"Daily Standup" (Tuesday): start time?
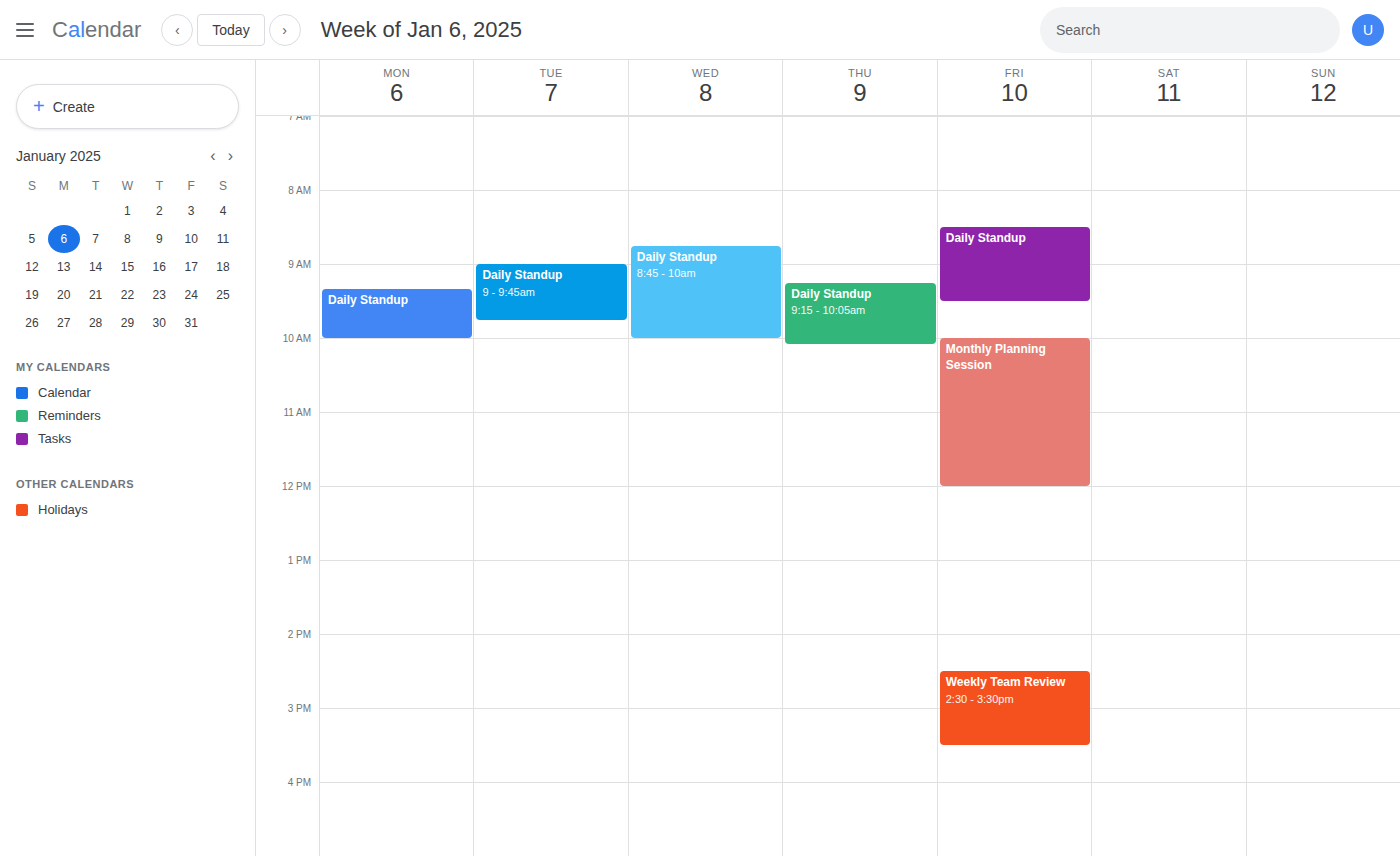
09:00